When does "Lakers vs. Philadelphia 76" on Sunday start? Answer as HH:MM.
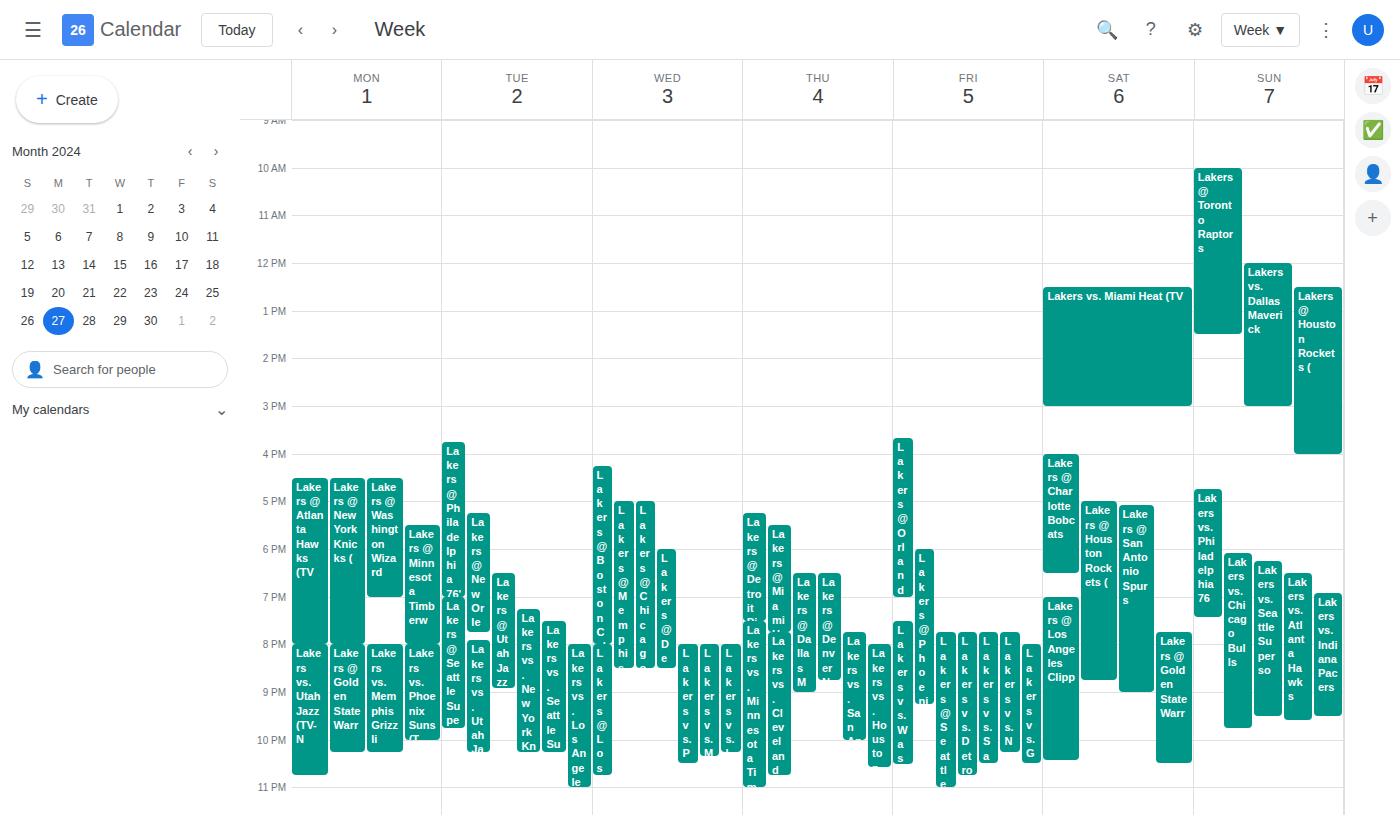
16:45